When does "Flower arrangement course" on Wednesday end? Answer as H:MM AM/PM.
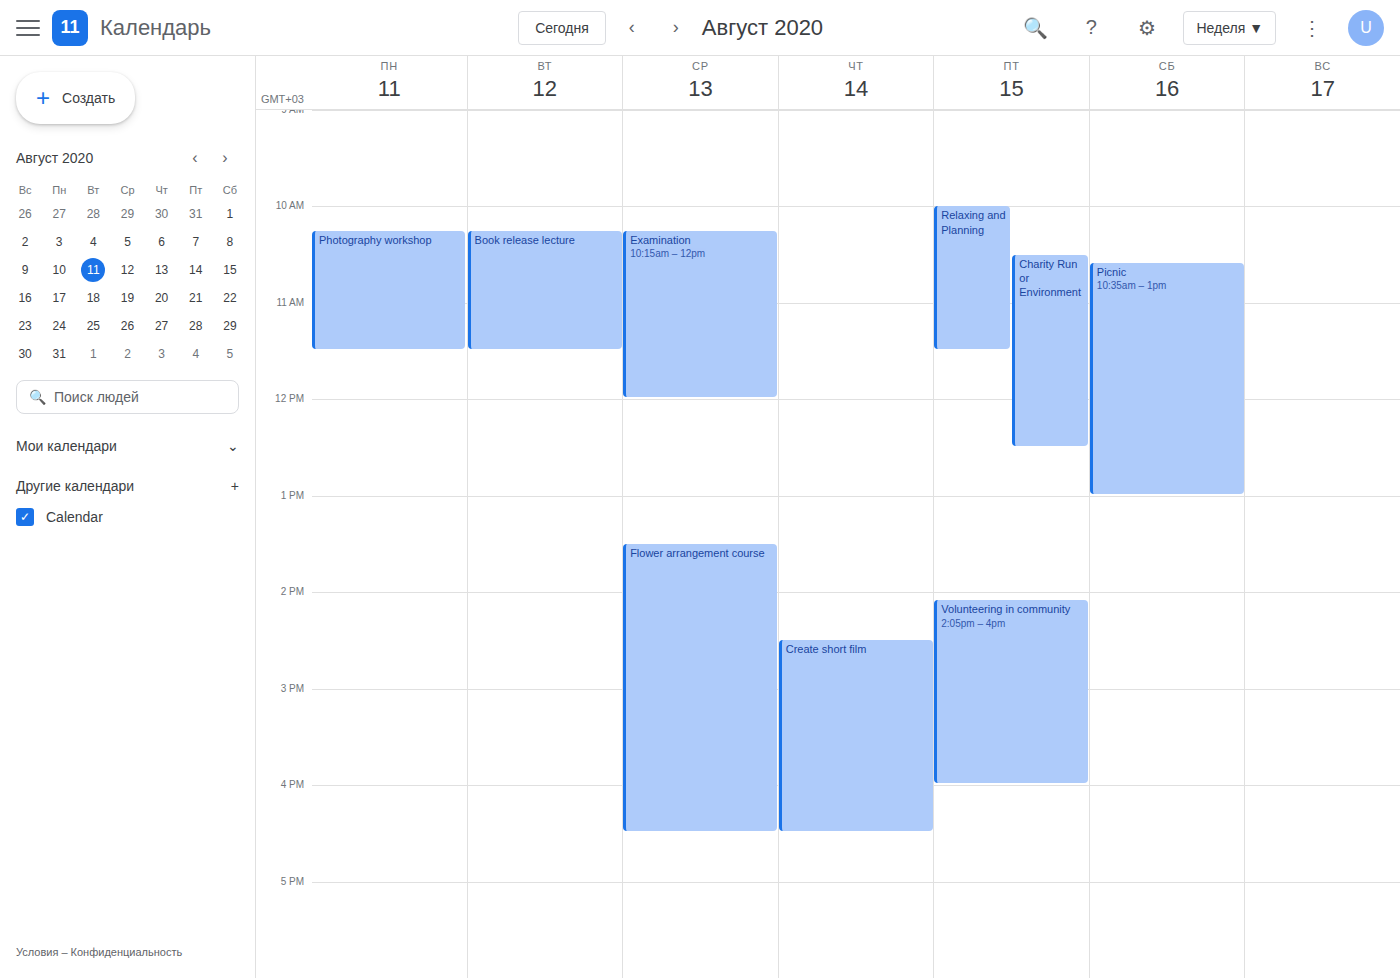
4:30 PM